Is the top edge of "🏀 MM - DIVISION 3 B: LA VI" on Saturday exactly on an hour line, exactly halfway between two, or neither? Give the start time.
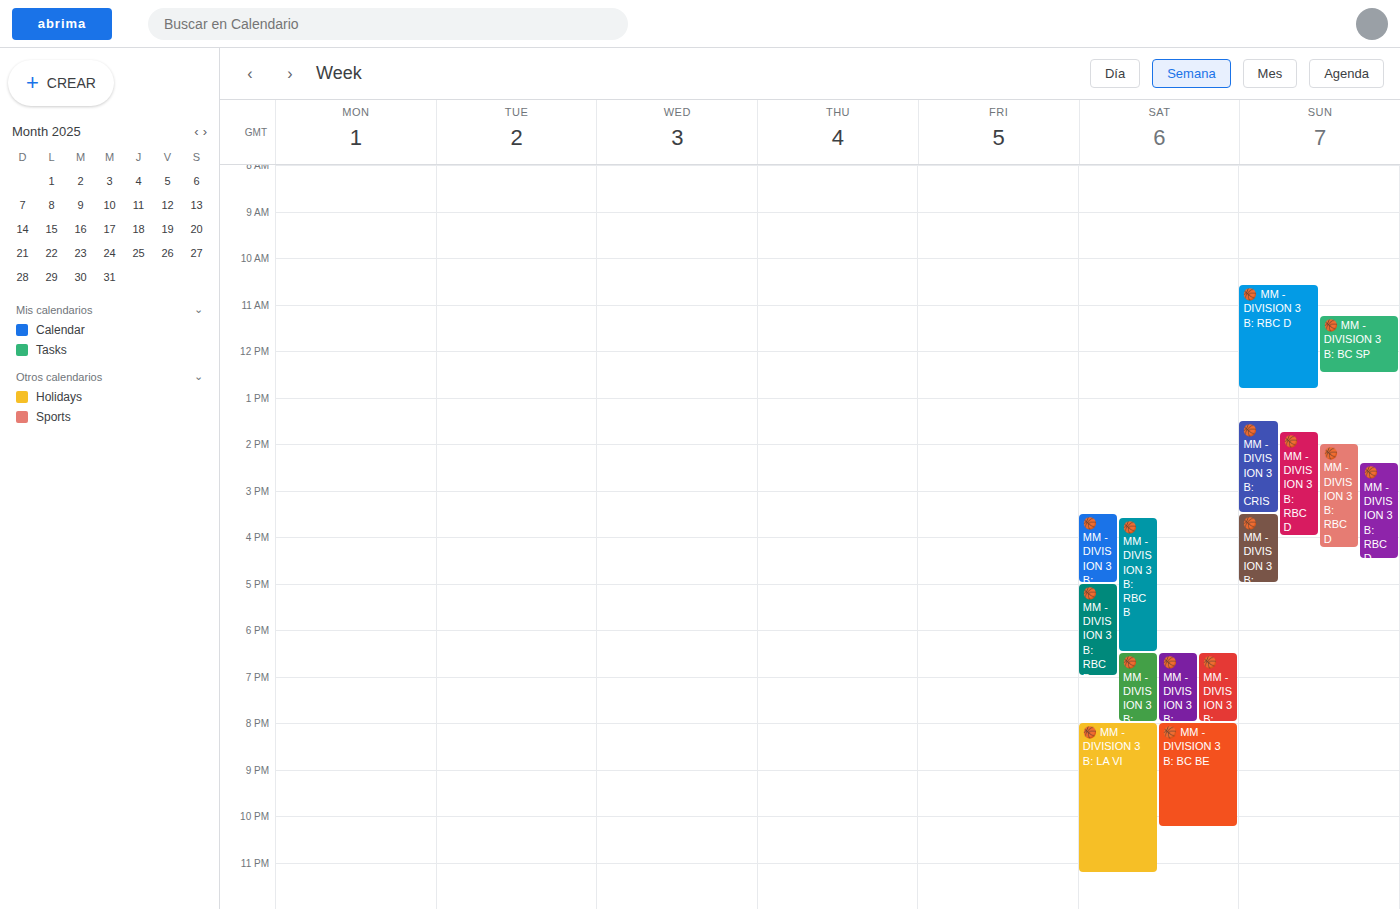
20:00 -- exactly on the 20:00 line.